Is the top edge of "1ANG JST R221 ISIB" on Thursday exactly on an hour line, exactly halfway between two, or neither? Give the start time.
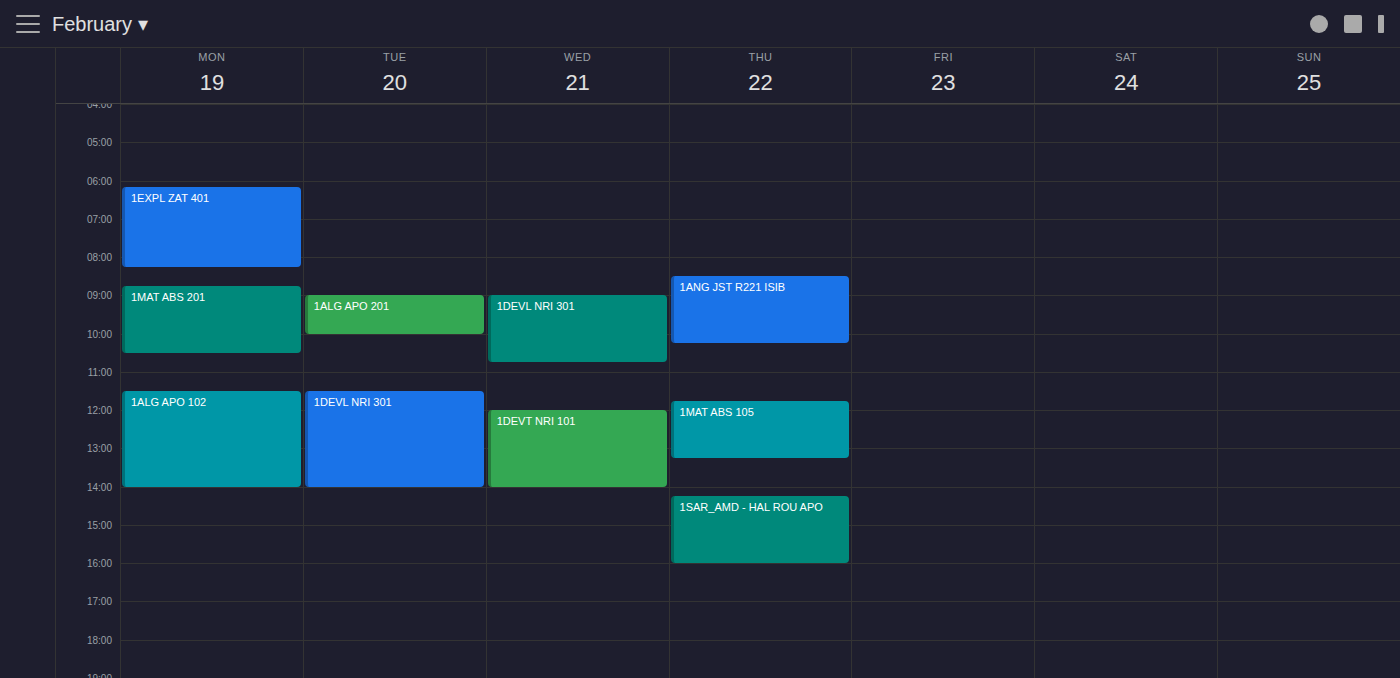
8:30 AM -- halfway between the 8 AM and 9 AM lines.